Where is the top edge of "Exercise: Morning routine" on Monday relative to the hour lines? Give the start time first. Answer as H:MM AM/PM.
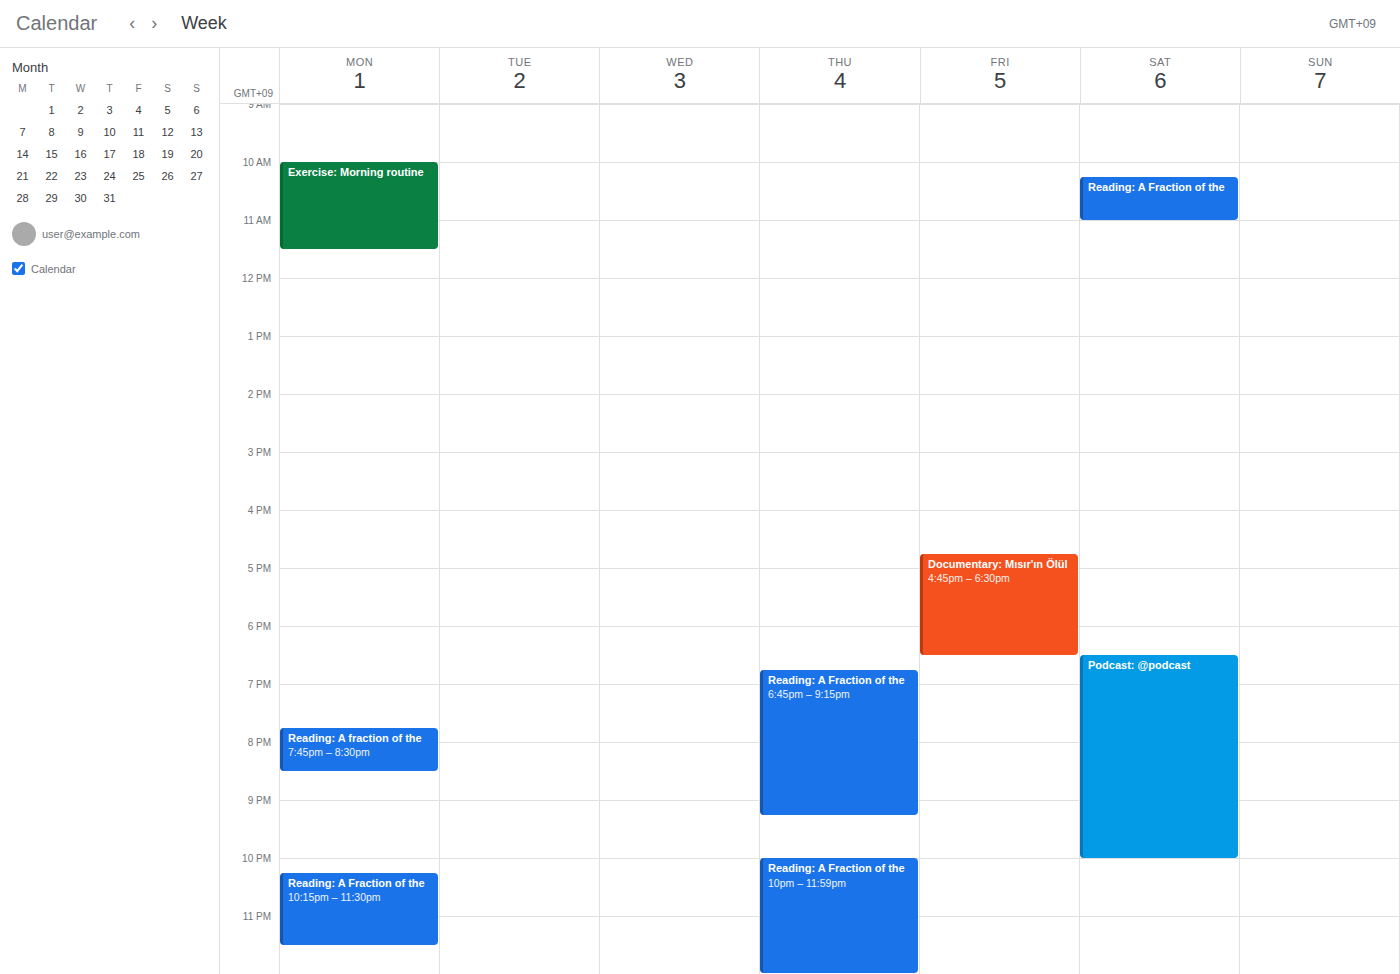
10:00 AM -- exactly on the 10 AM line.